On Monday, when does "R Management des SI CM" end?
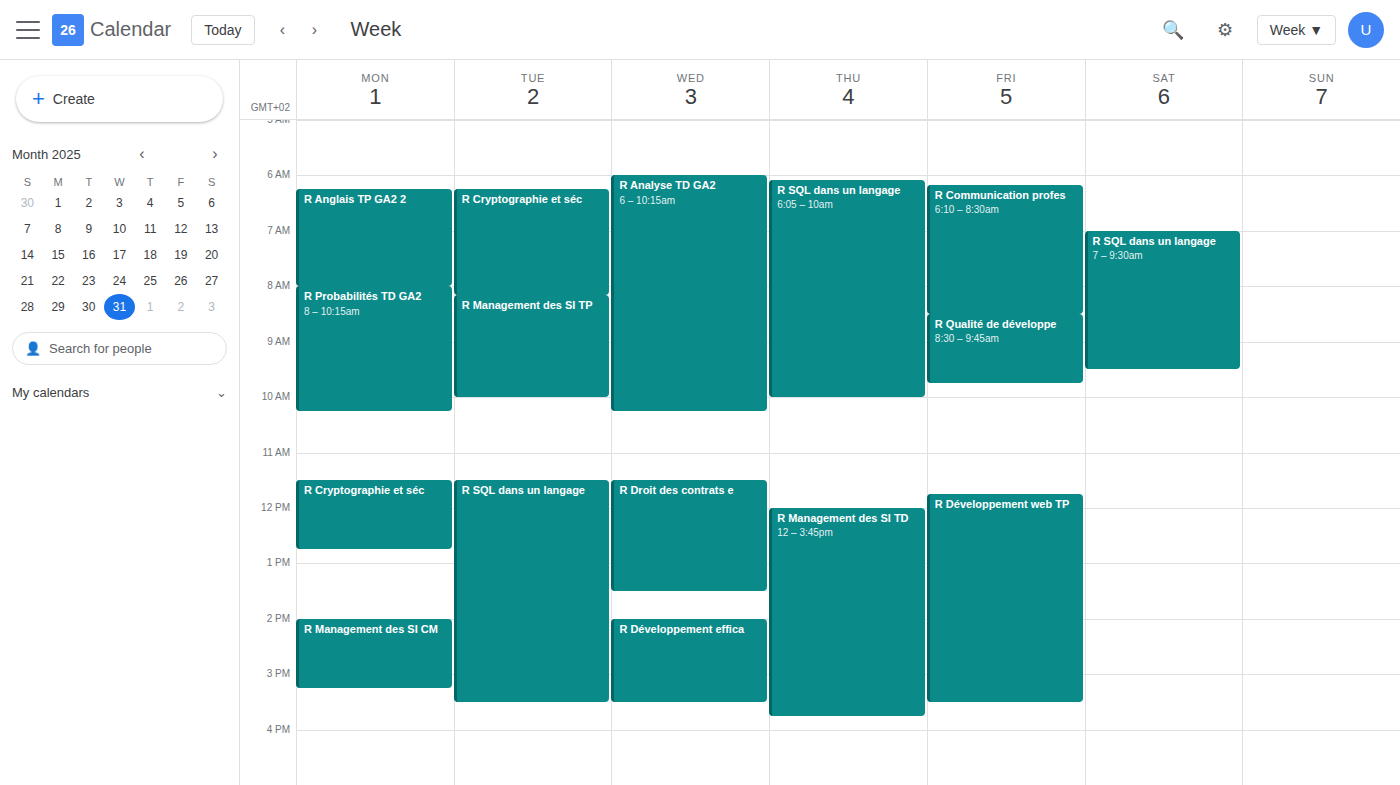
3:15 PM